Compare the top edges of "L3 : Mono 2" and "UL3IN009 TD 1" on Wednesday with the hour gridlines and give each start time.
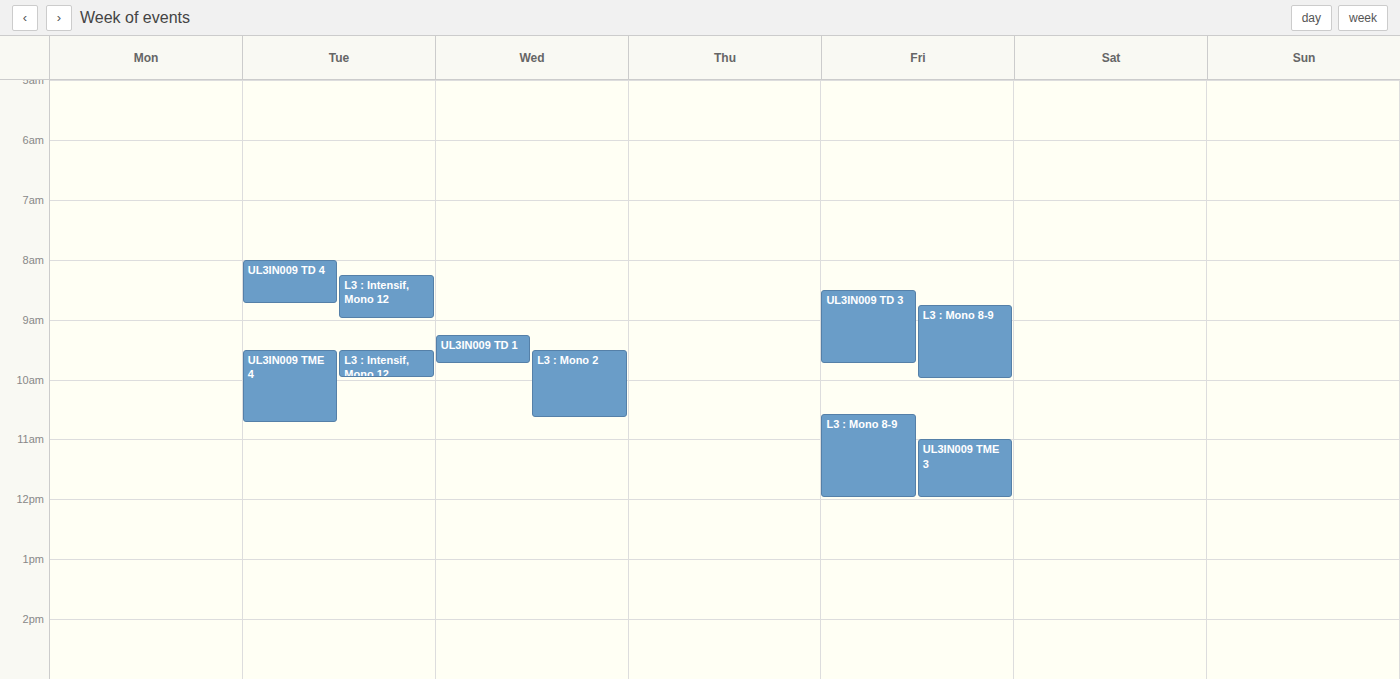
"L3 : Mono 2": 9:30 AM, halfway between the 9 AM and 10 AM lines. "UL3IN009 TD 1": 9:15 AM, neither: a quarter of the way from the 9 AM line to the 10 AM line.